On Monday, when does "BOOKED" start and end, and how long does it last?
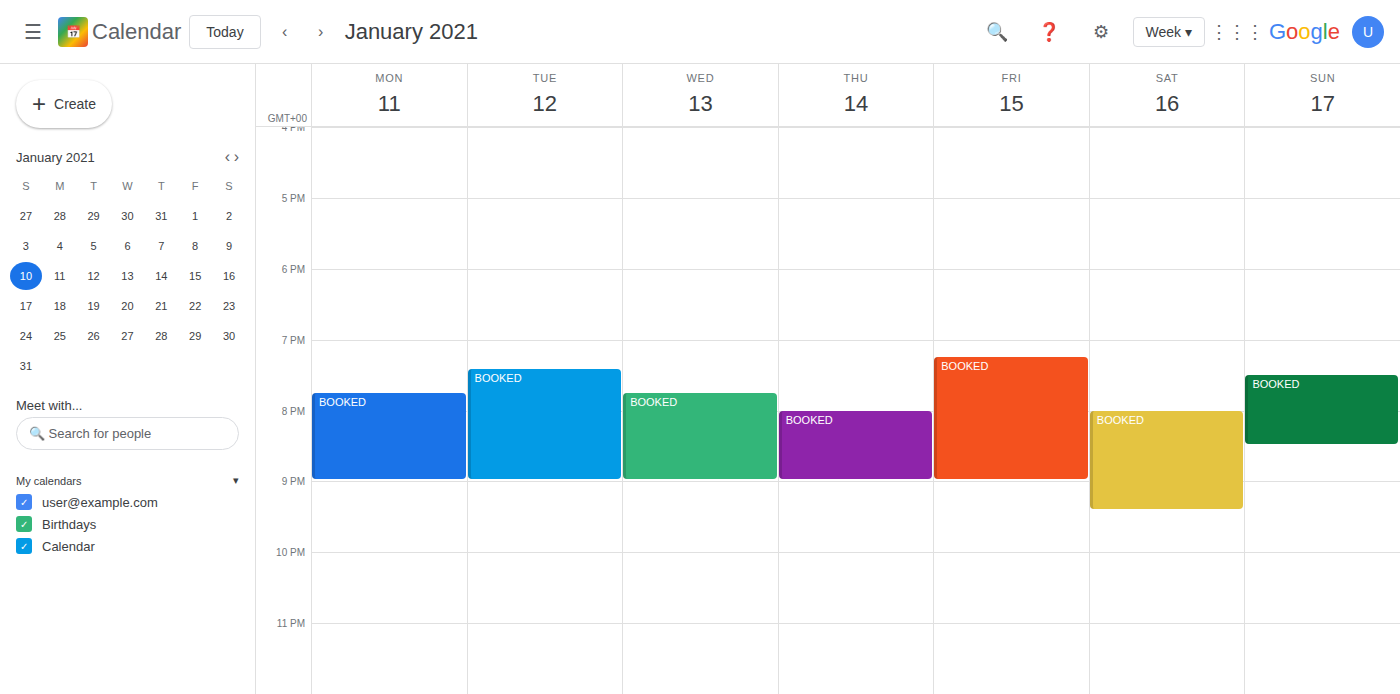
7:45 PM to 9:00 PM, 1 hour 15 minutes